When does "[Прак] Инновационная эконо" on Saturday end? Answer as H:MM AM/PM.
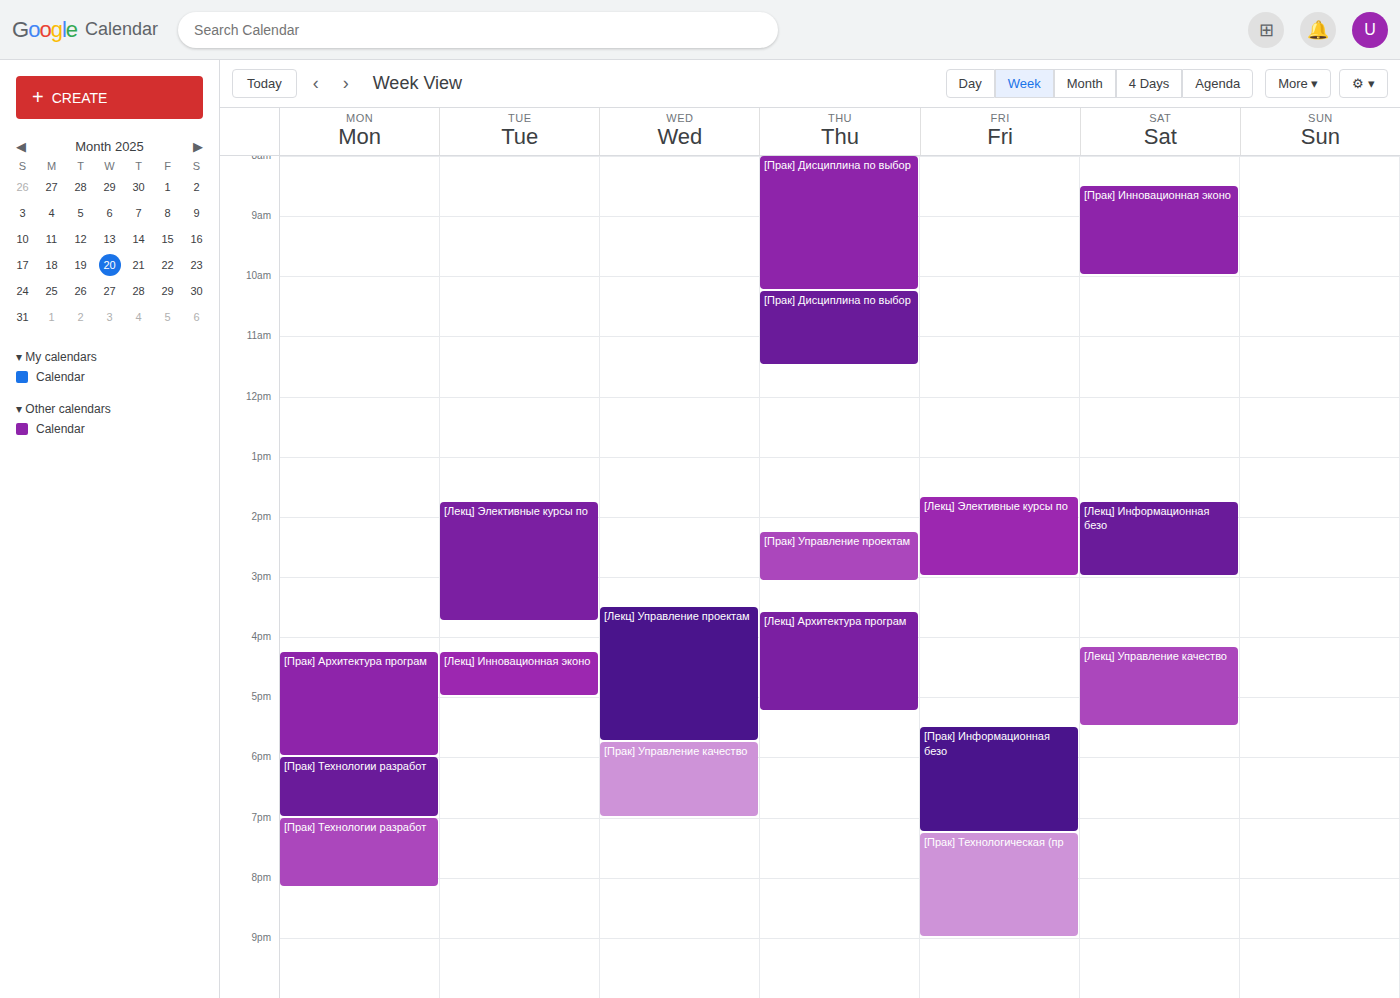
10:00 AM